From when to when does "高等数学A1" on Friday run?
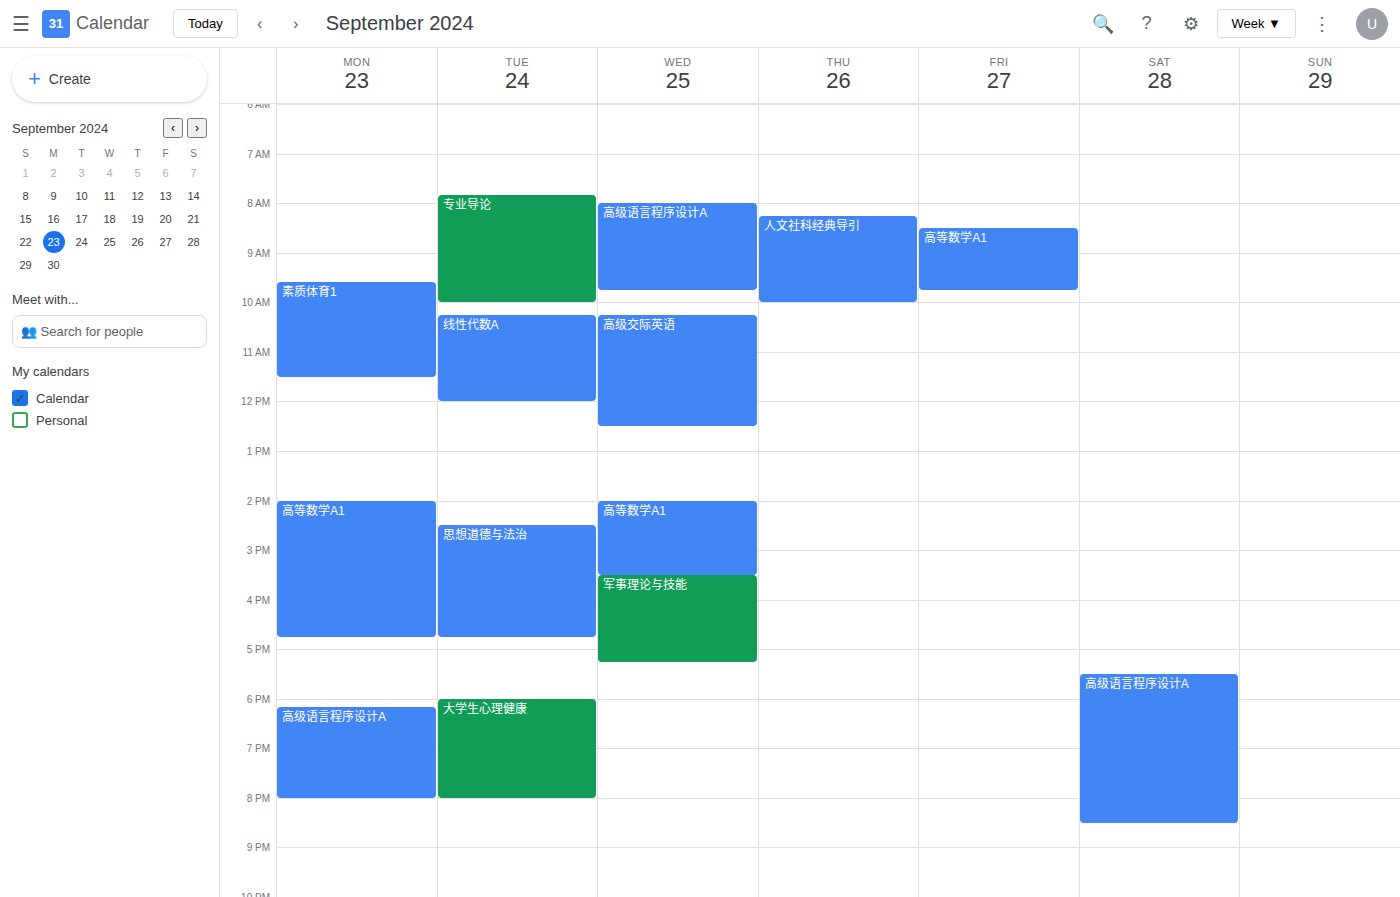
8:30 AM to 9:45 AM